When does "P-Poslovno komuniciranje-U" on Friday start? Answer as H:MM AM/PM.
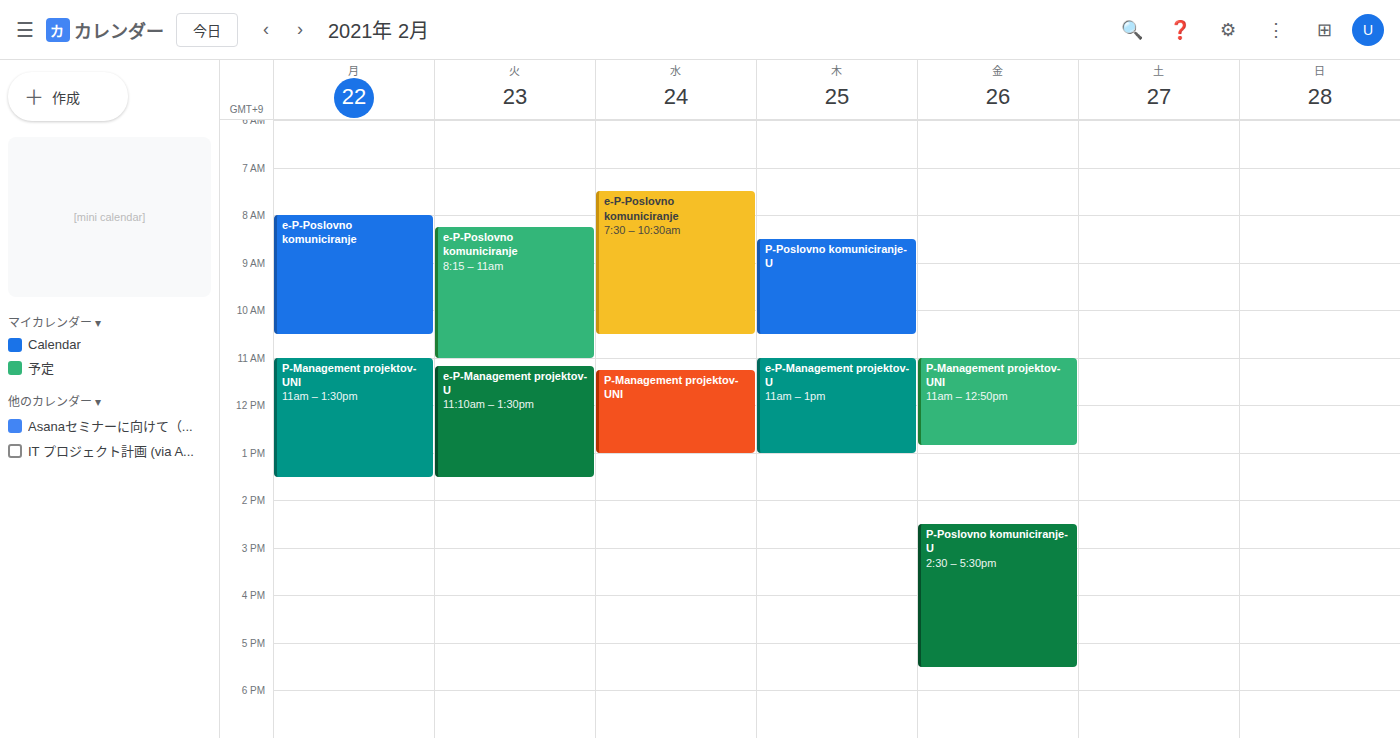
2:30 PM